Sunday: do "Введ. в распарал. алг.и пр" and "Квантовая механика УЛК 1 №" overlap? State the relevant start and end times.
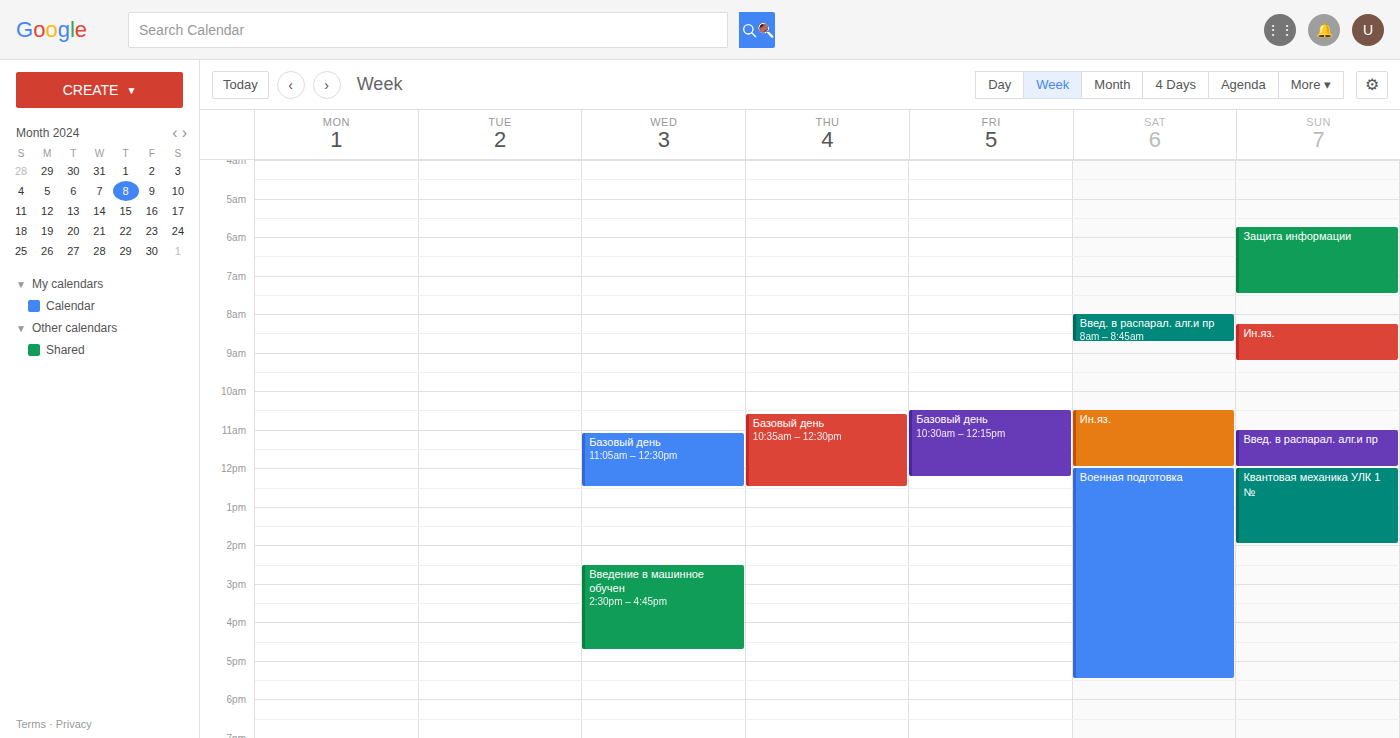
"Введ. в распарал. алг.и пр" ends at 12:00 PM, exactly when "Квантовая механика УЛК 1 №" starts -- they touch but do not overlap.